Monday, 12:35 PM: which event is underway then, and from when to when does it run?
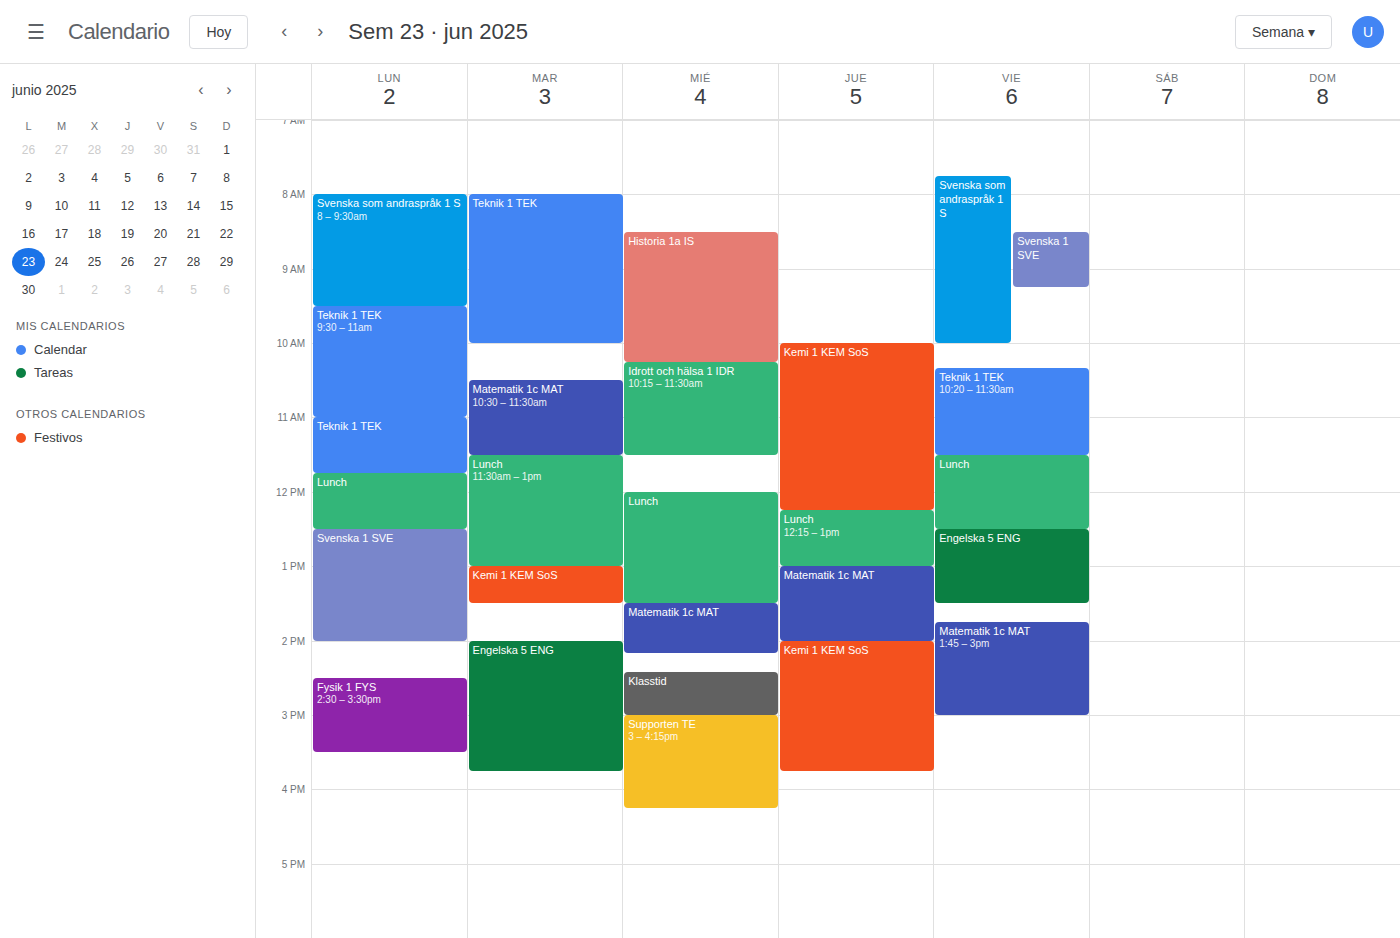
"Svenska 1 SVE", 12:30 PM to 2:00 PM